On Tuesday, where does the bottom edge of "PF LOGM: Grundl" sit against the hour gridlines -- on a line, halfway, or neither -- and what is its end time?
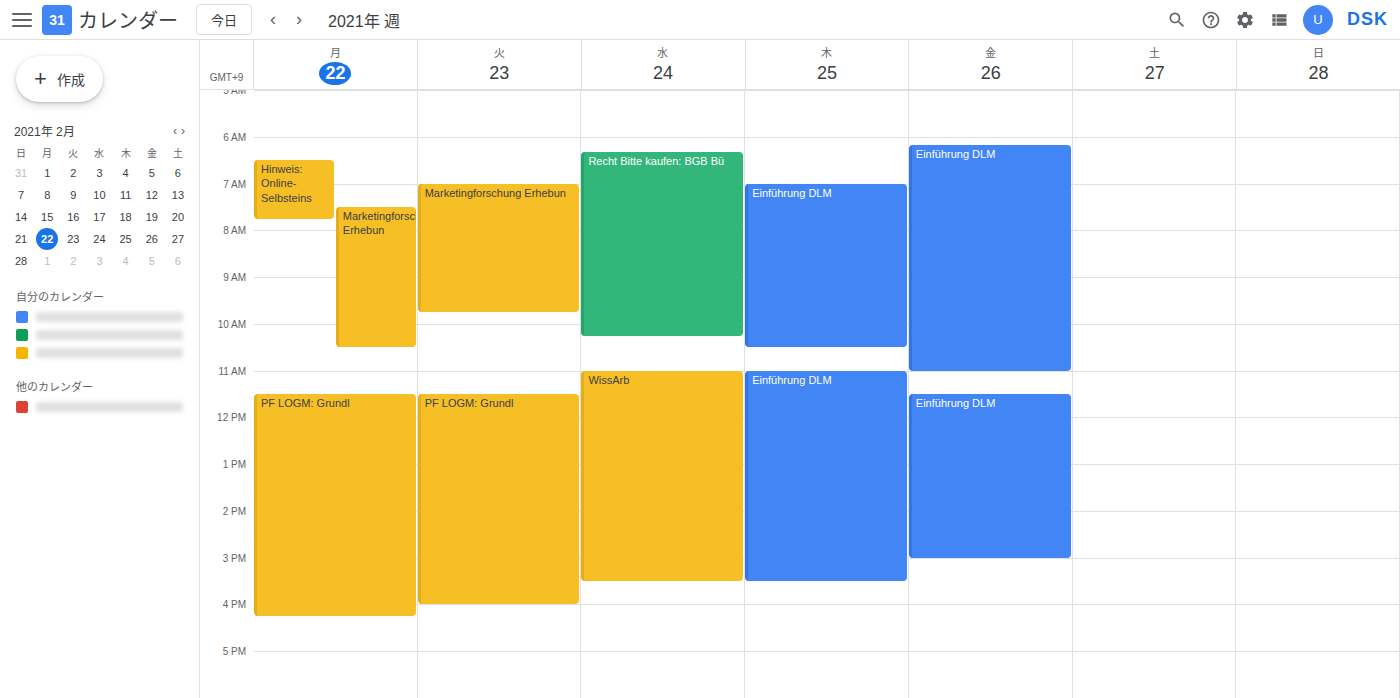
4:00 PM -- exactly on the 4 PM line.